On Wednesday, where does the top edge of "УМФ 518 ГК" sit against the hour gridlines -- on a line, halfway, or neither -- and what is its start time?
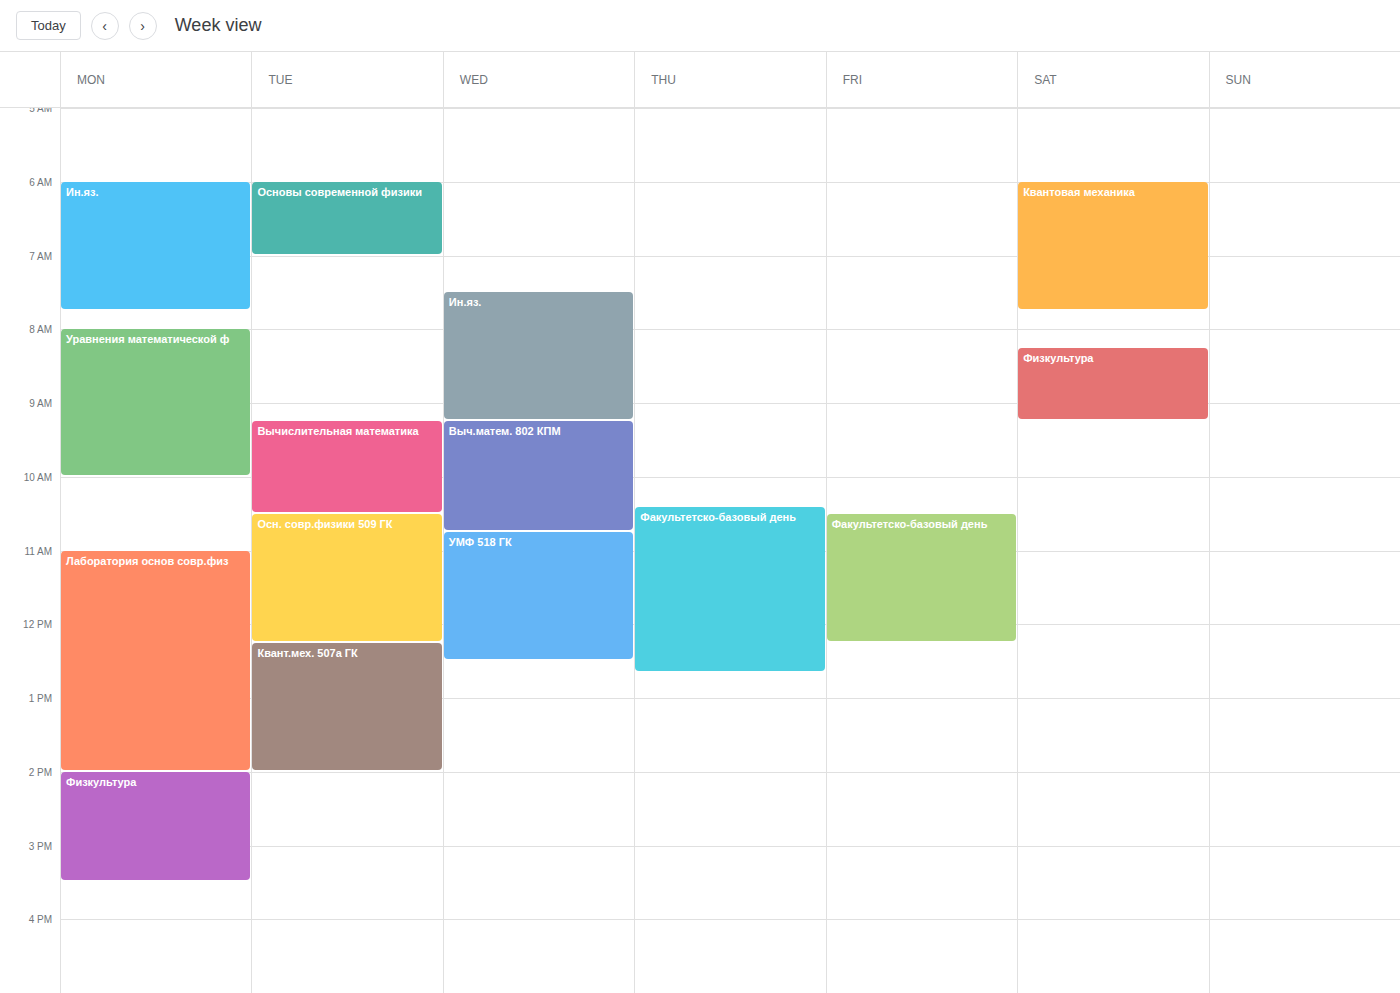
10:45 AM -- neither: three quarters of the way from the 10 AM line to the 11 AM line.